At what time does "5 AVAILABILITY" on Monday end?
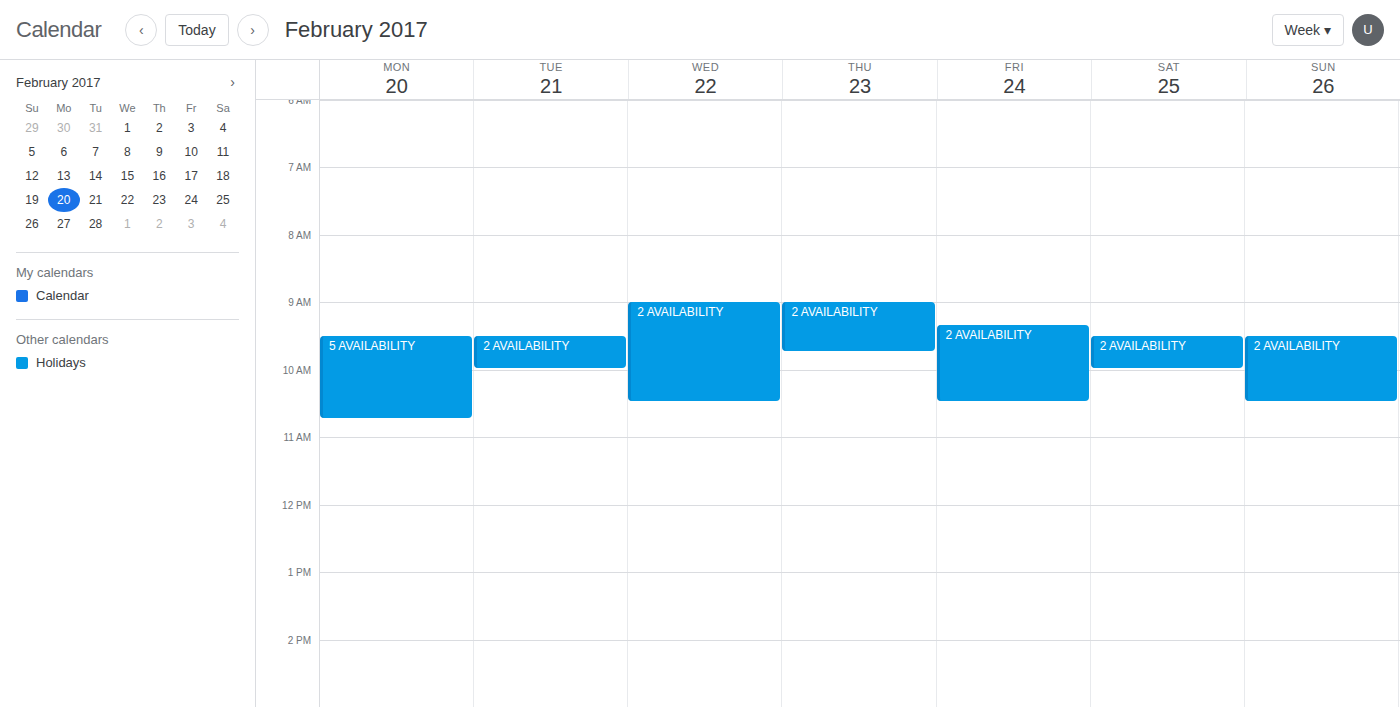
10:45 AM